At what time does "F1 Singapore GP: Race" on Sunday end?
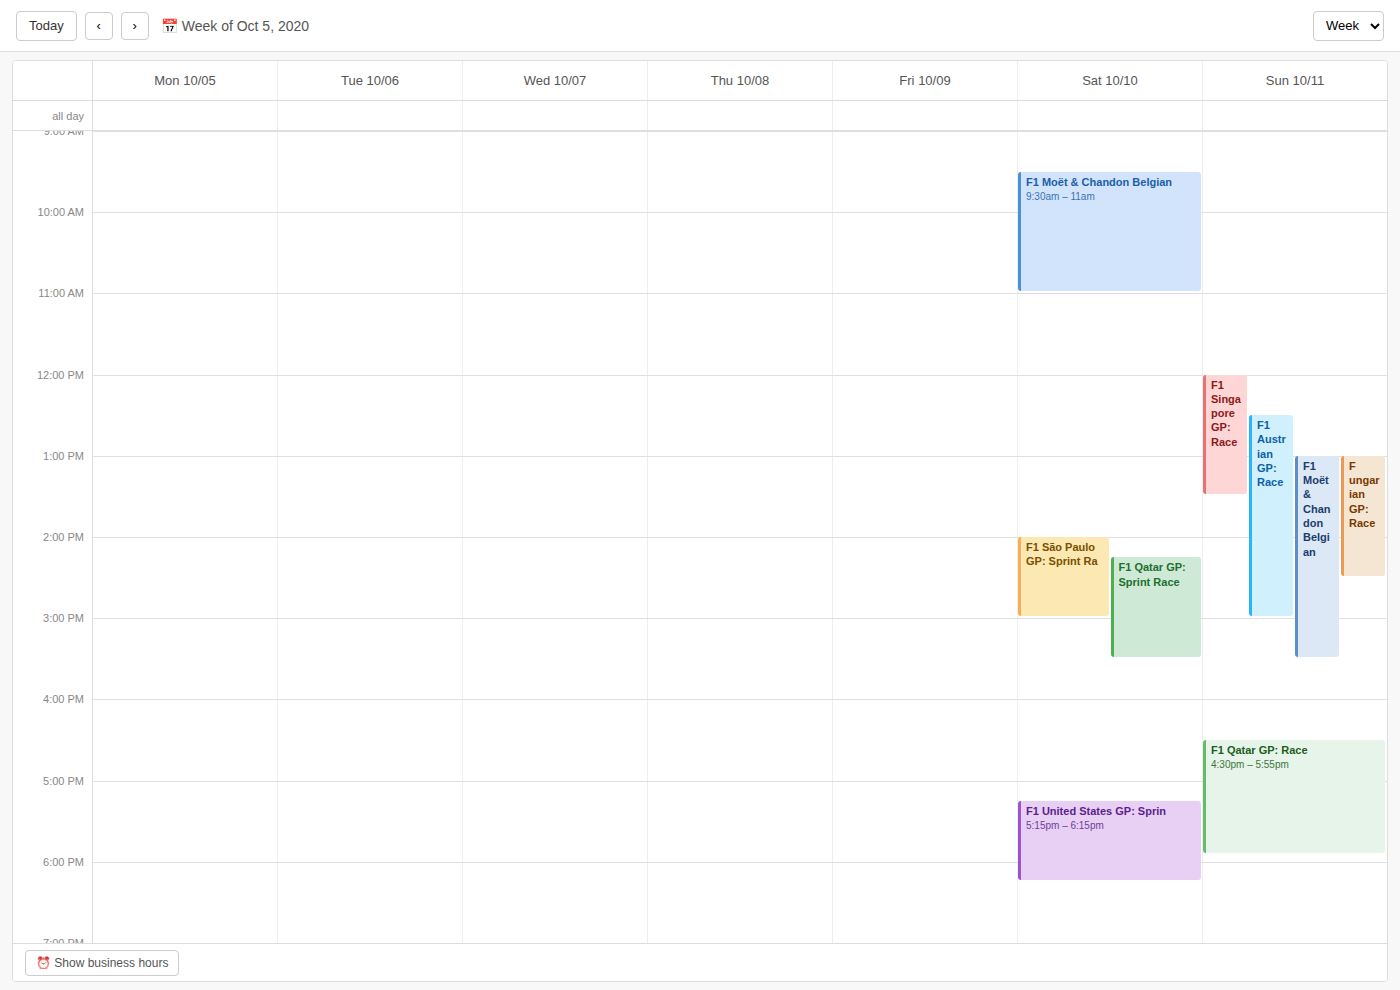
1:30 PM